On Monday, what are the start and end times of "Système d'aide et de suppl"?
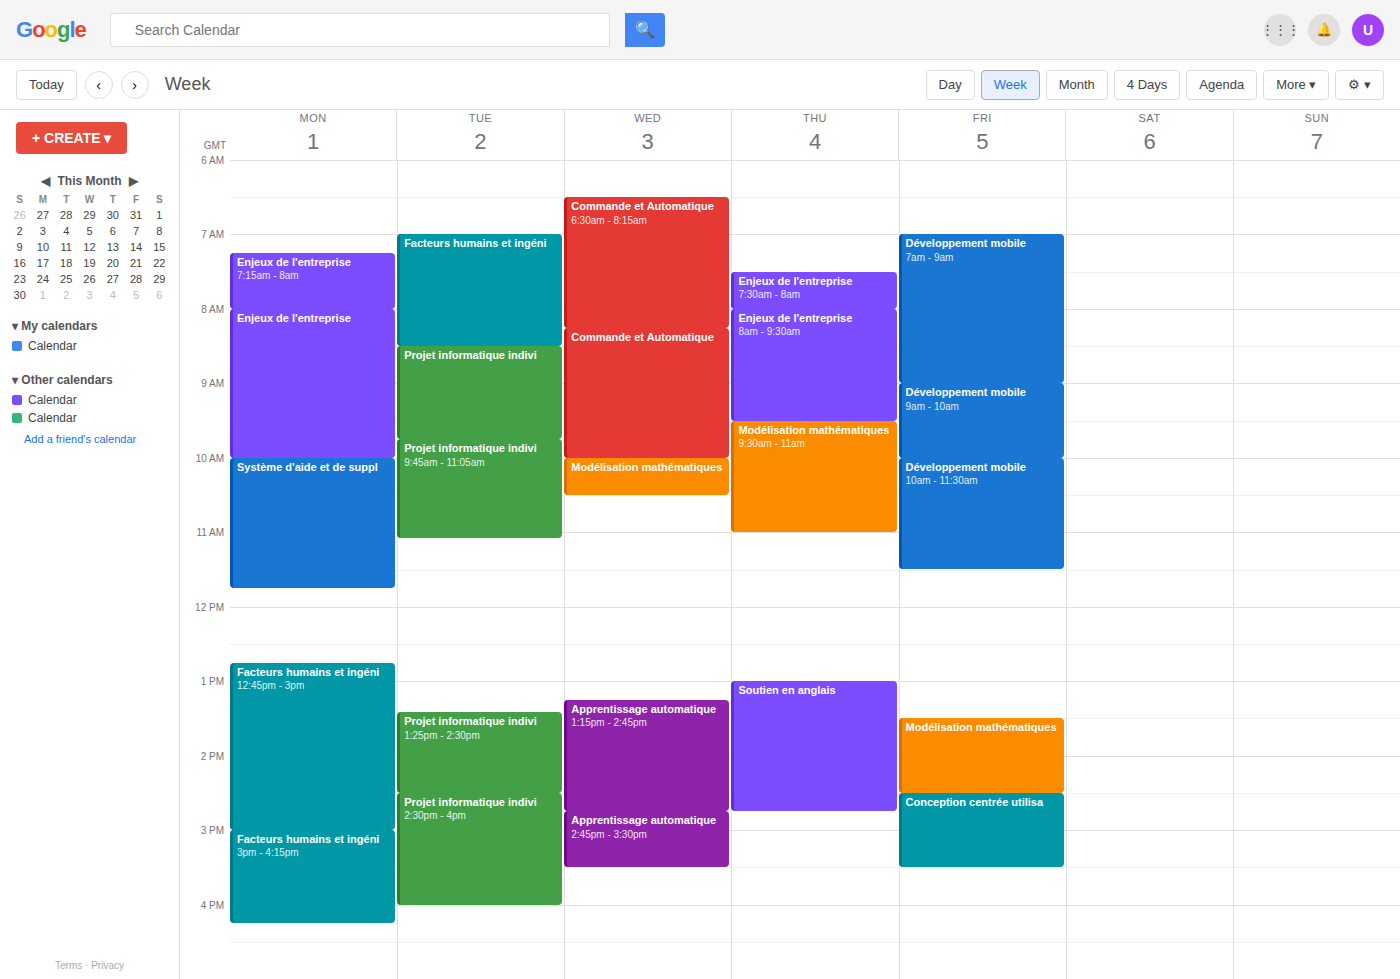
10:00 AM to 11:45 AM